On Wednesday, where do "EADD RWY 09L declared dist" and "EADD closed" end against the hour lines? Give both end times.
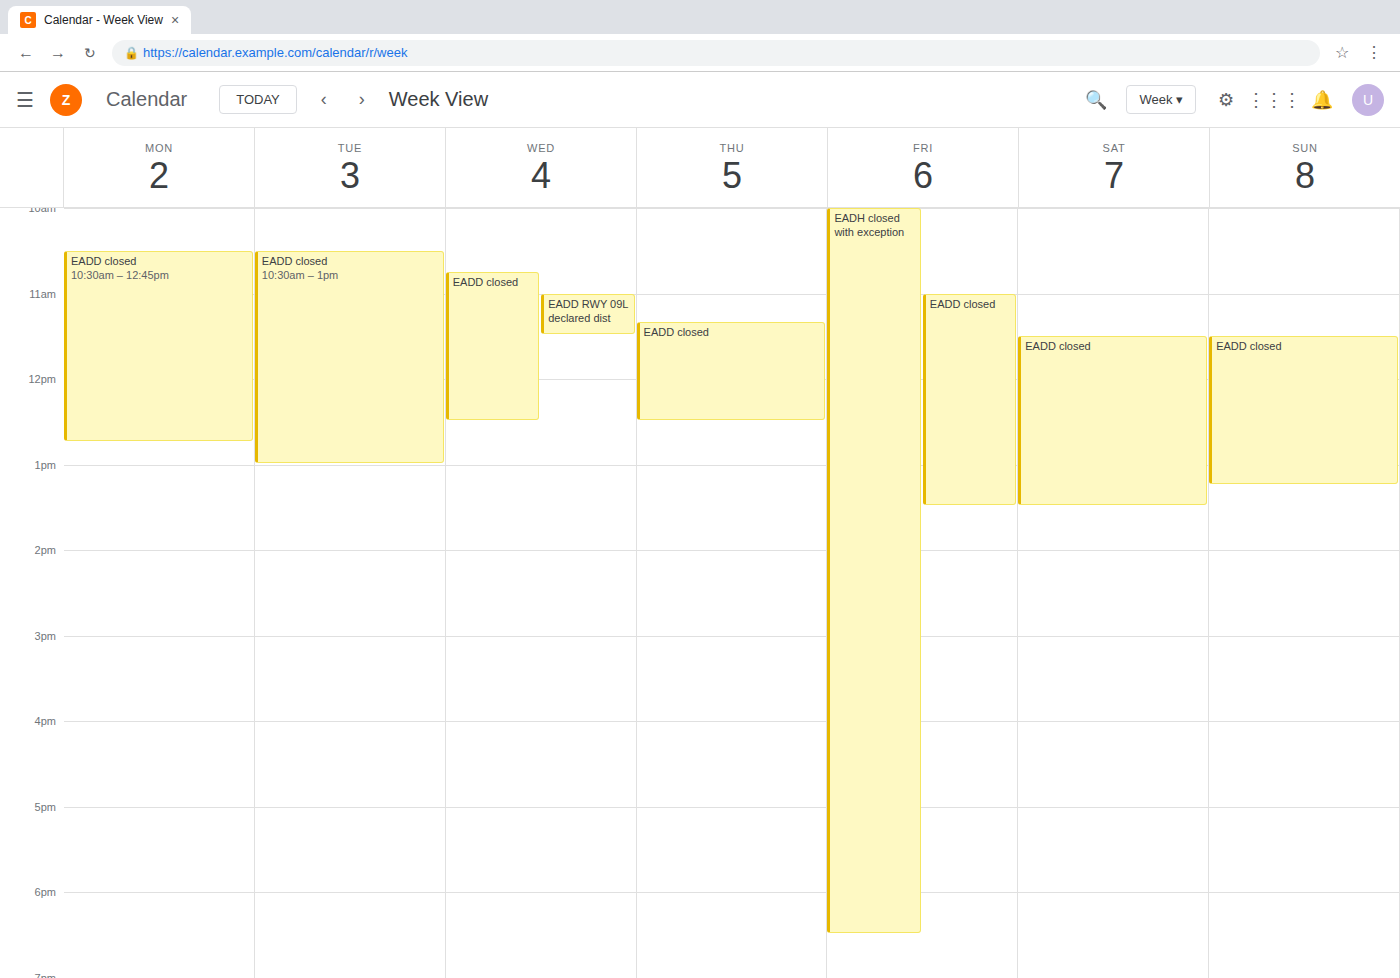
"EADD RWY 09L declared dist": 11:30 AM, halfway between the 11 AM and 12 PM lines. "EADD closed": 12:30 PM, halfway between the 12 PM and 1 PM lines.